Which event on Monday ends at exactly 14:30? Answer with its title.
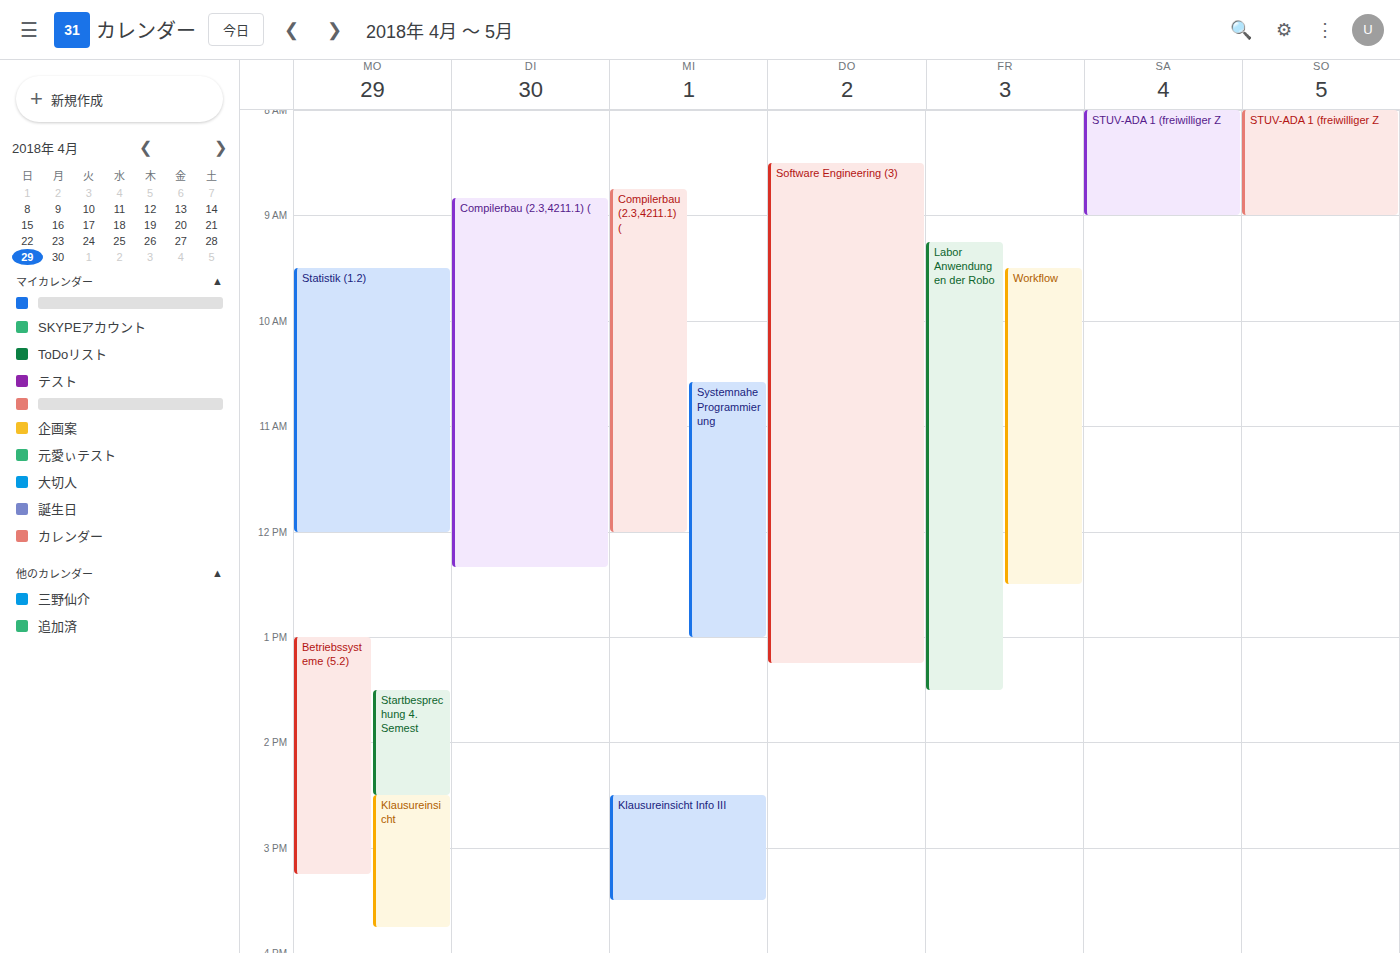
"Startbesprechung 4. Semest"